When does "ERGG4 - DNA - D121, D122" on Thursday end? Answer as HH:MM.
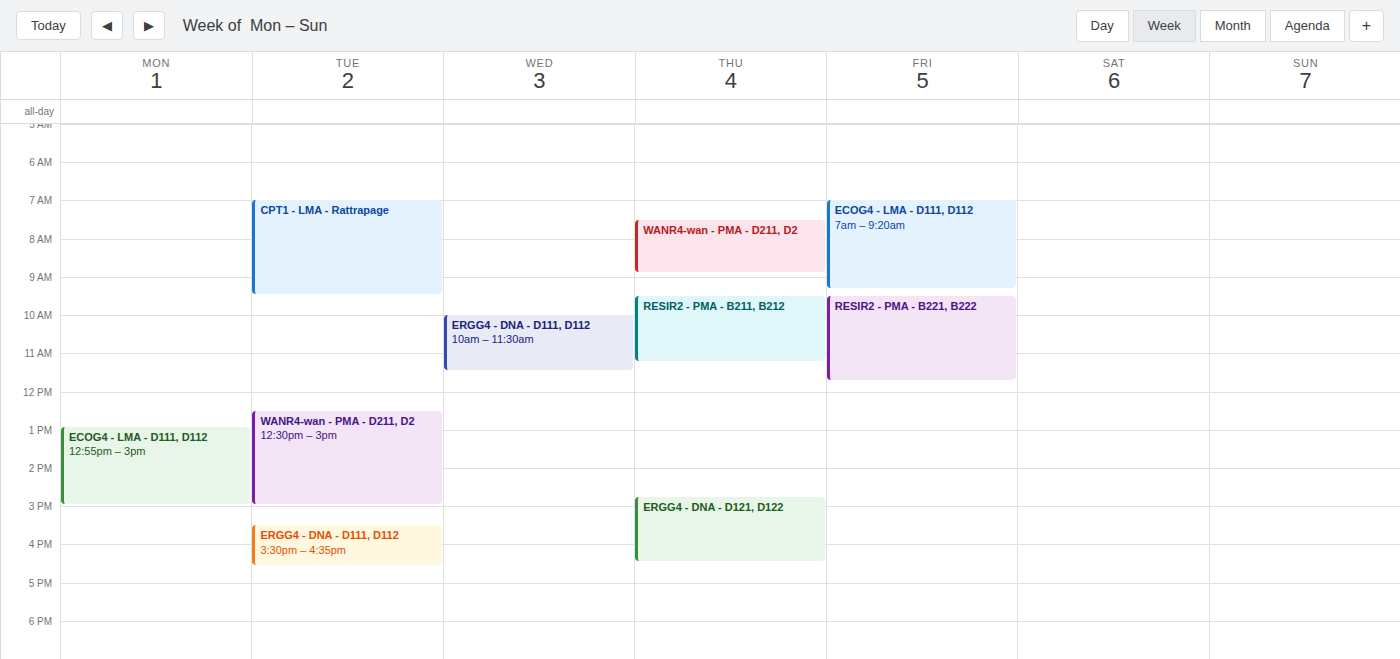
16:30